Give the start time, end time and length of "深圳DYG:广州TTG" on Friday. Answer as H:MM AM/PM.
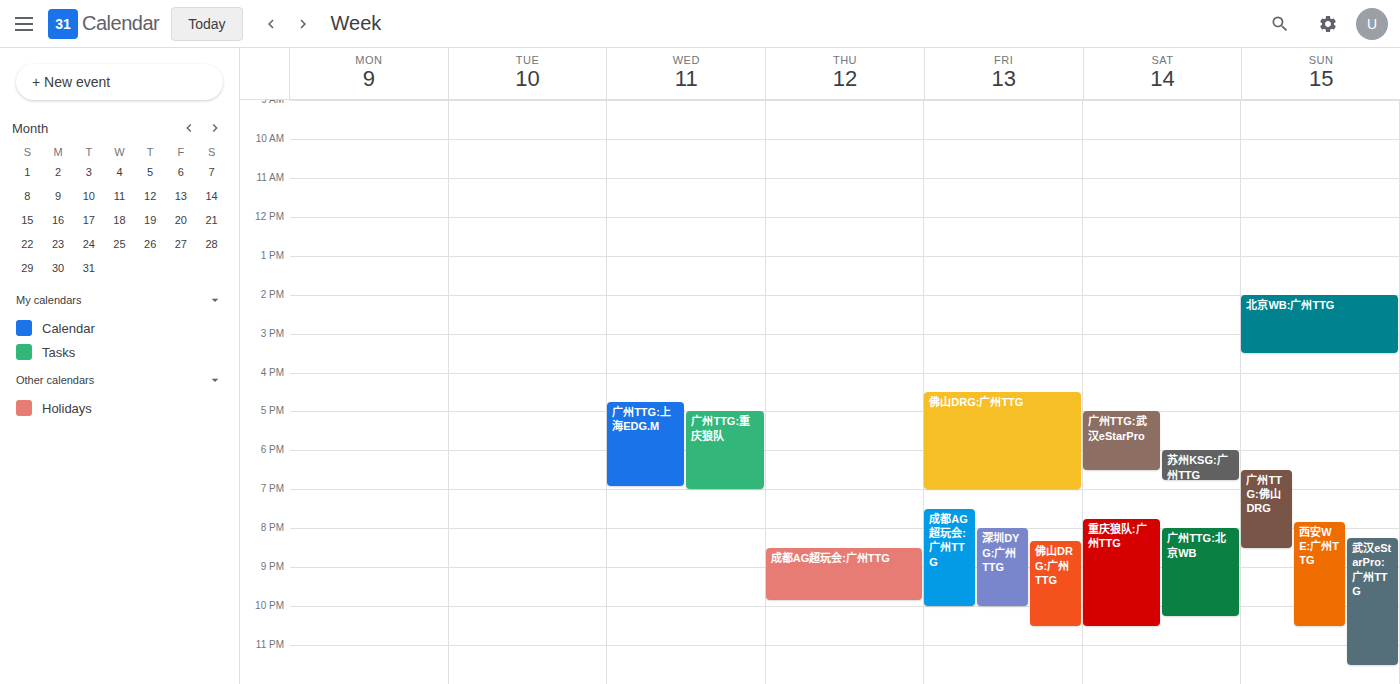
8:00 PM to 10:00 PM, 2 hours